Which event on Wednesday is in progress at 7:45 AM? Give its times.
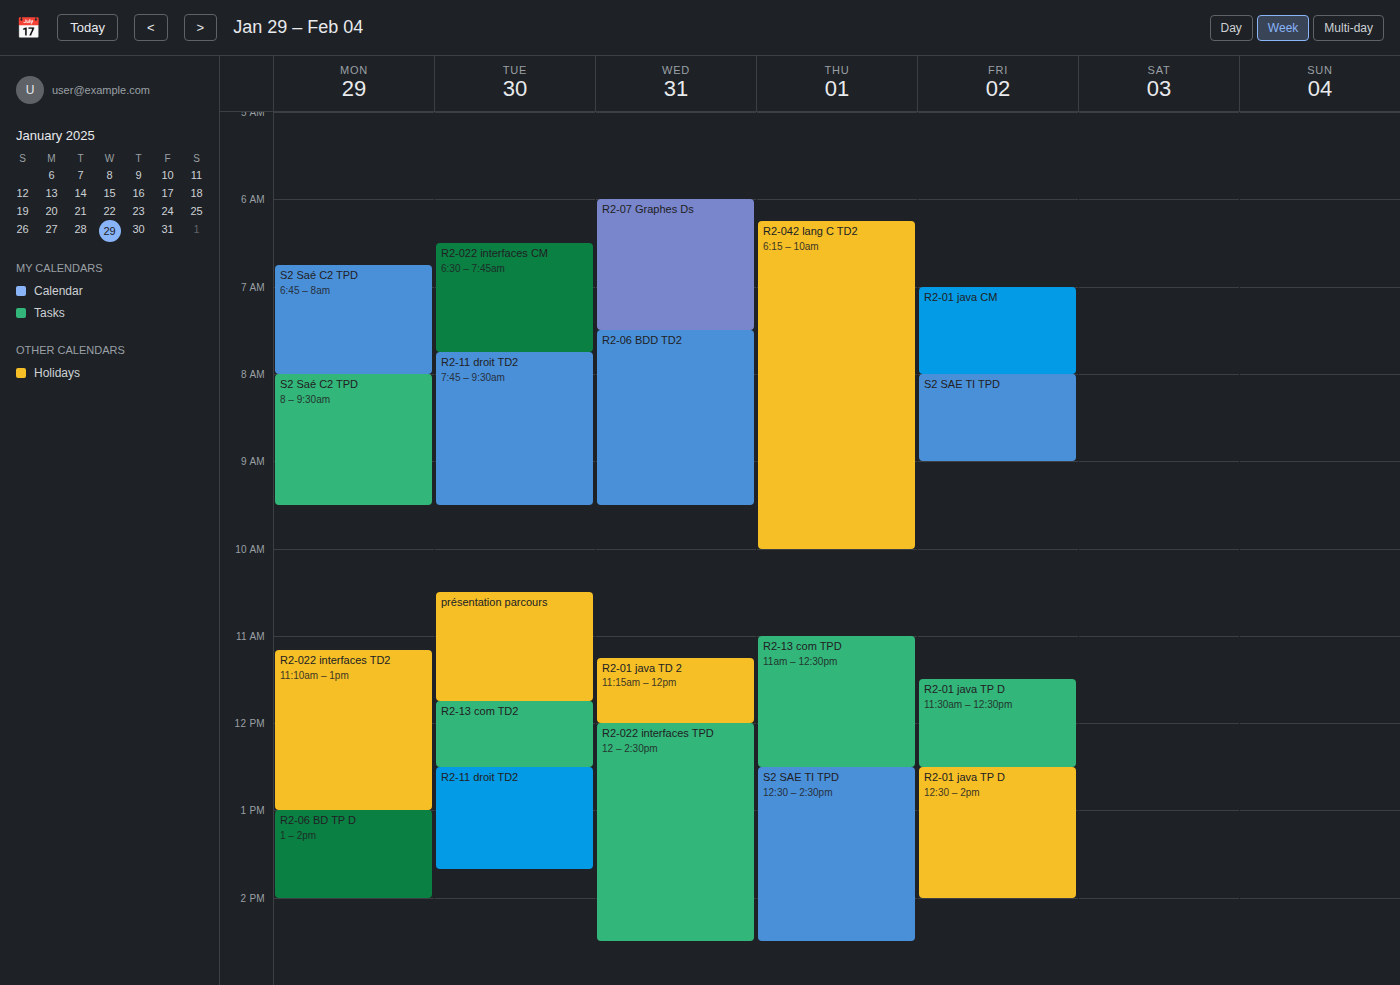
"R2-06 BDD TD2", 7:30 AM to 9:30 AM